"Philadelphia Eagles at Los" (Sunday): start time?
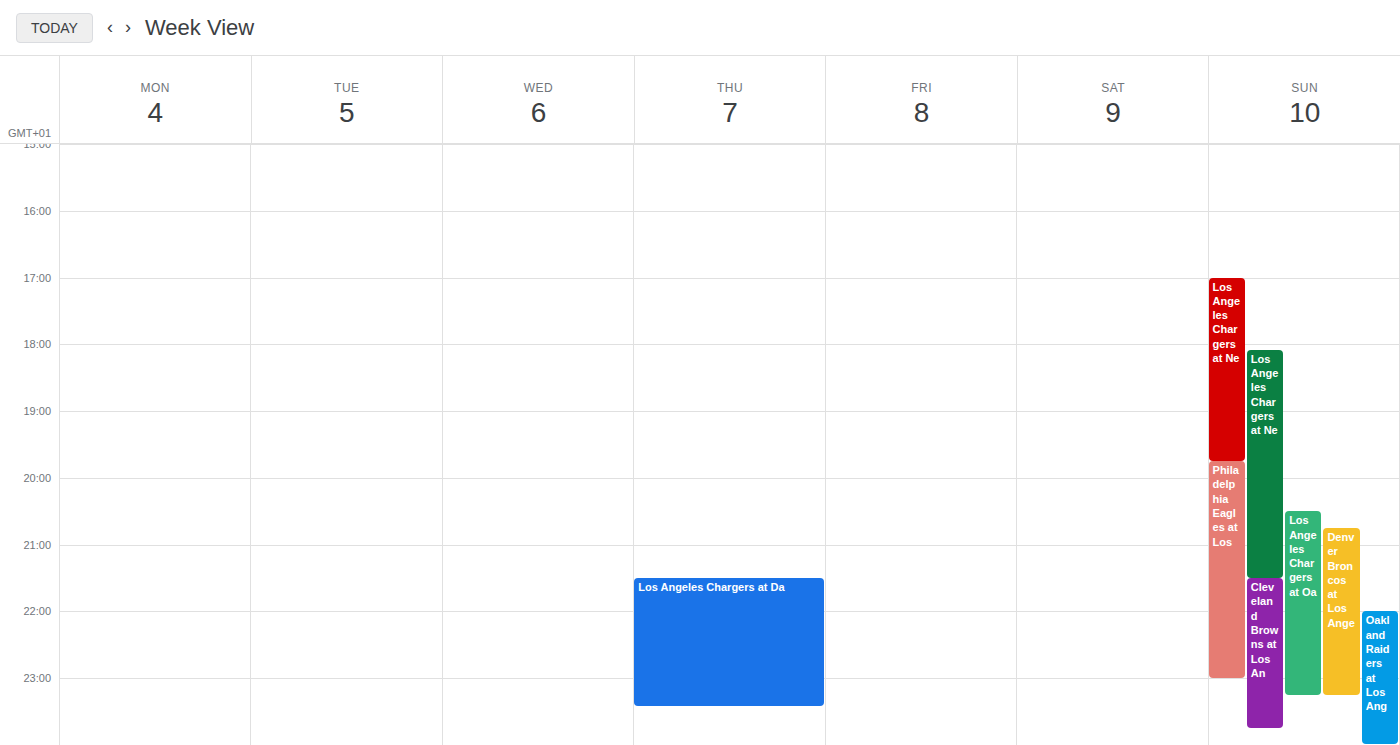
7:45 PM